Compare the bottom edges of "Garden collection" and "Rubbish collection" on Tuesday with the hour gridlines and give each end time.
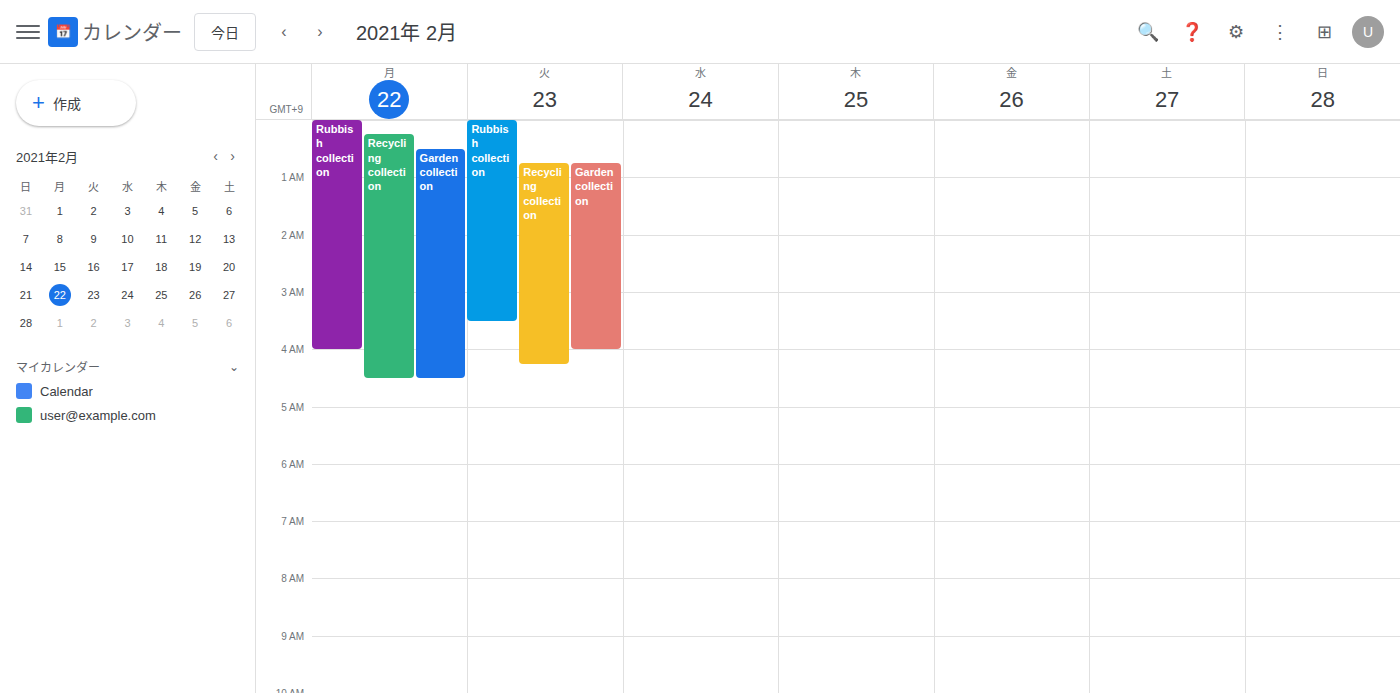
"Garden collection": 04:00, exactly on the 04:00 line. "Rubbish collection": 03:30, halfway between the 03:00 and 04:00 lines.